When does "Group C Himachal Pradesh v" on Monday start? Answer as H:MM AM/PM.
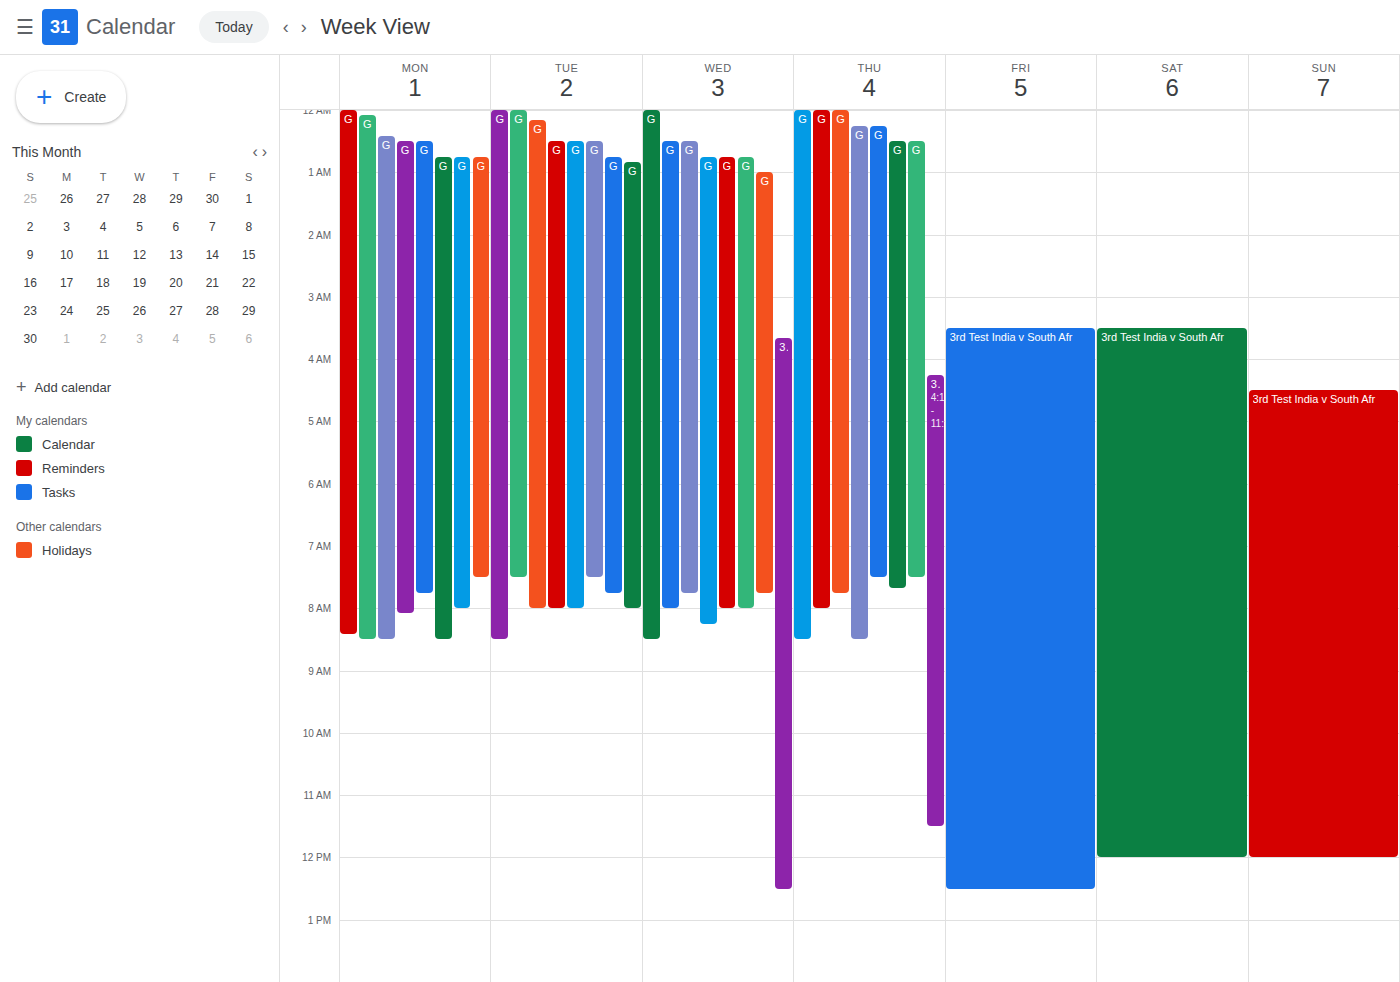
12:45 AM